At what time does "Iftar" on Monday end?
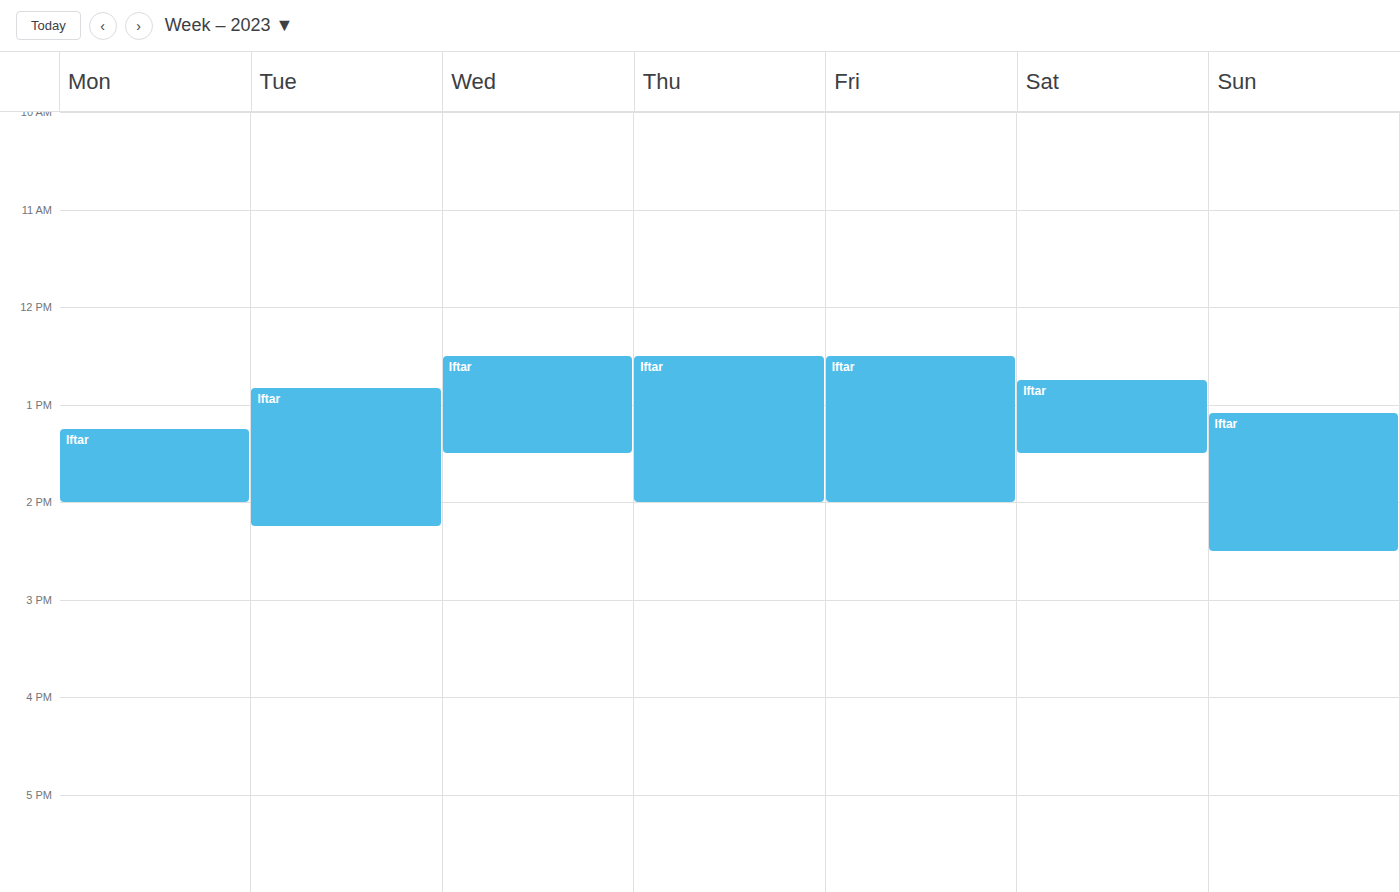
14:00